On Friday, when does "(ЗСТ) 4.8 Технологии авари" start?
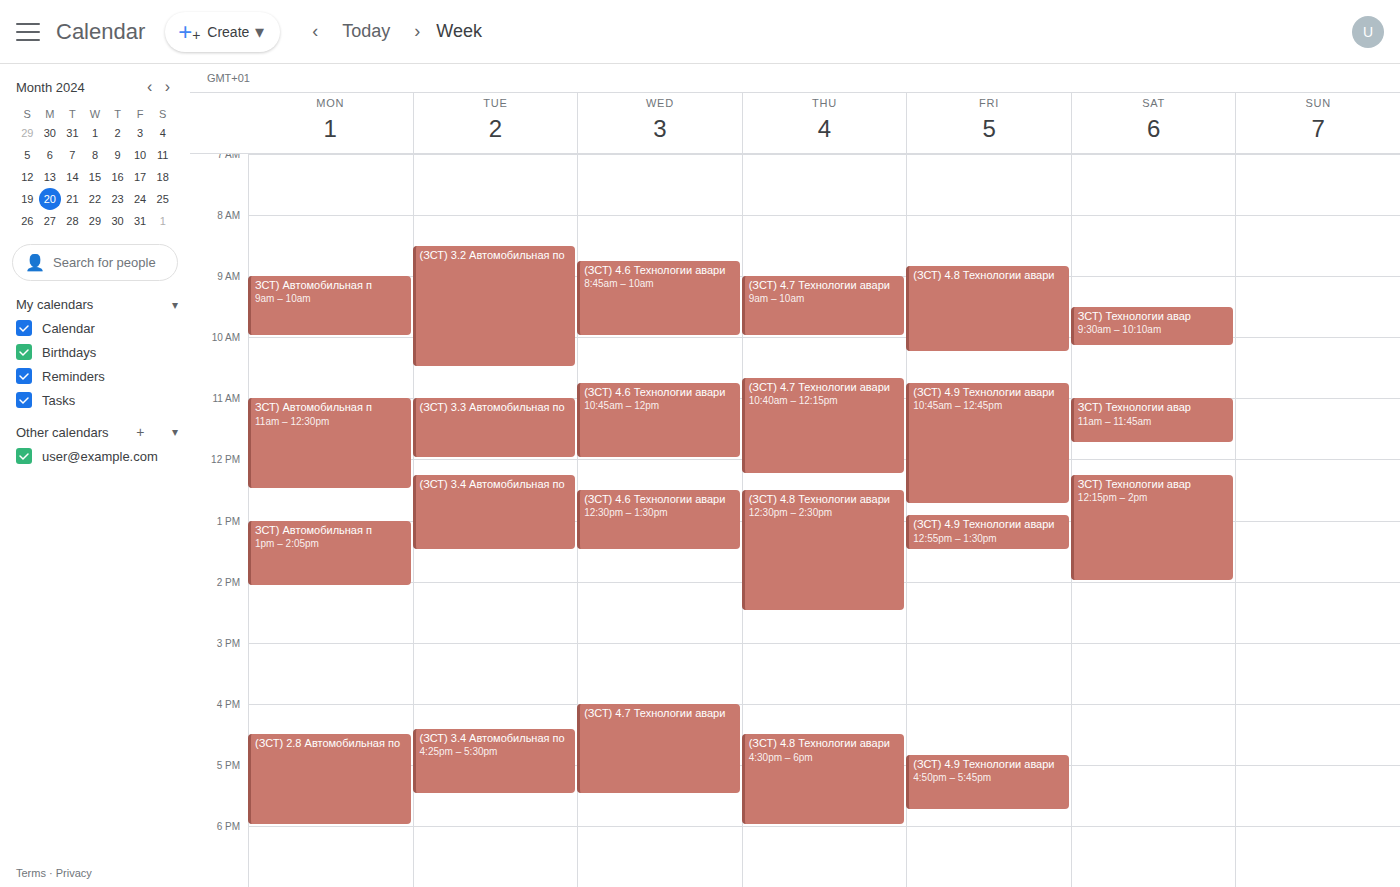
8:50 AM